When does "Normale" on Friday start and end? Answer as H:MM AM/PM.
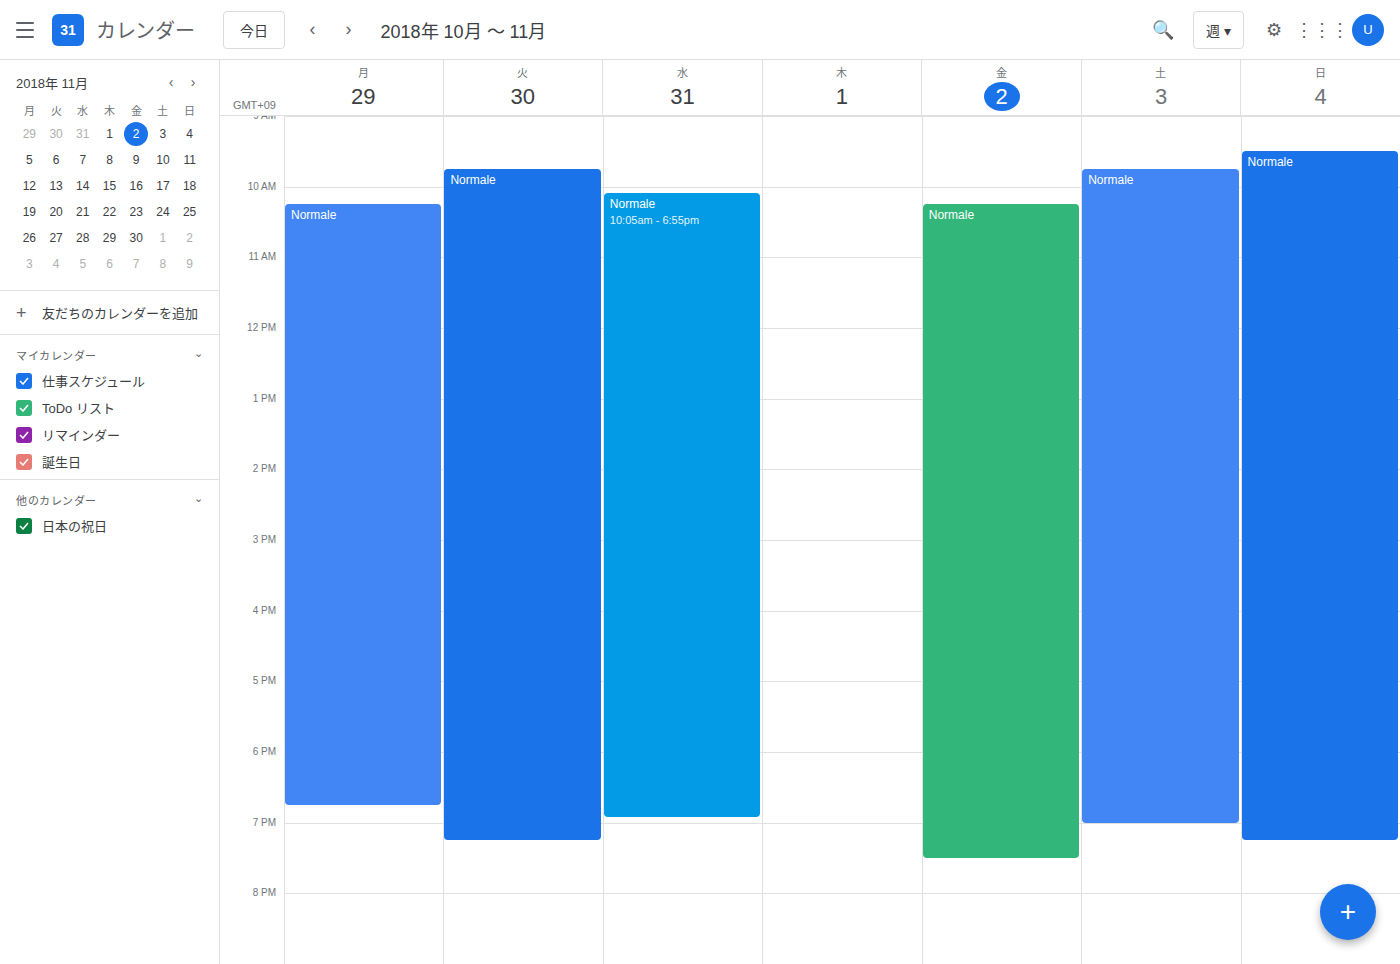
10:15 AM to 7:30 PM